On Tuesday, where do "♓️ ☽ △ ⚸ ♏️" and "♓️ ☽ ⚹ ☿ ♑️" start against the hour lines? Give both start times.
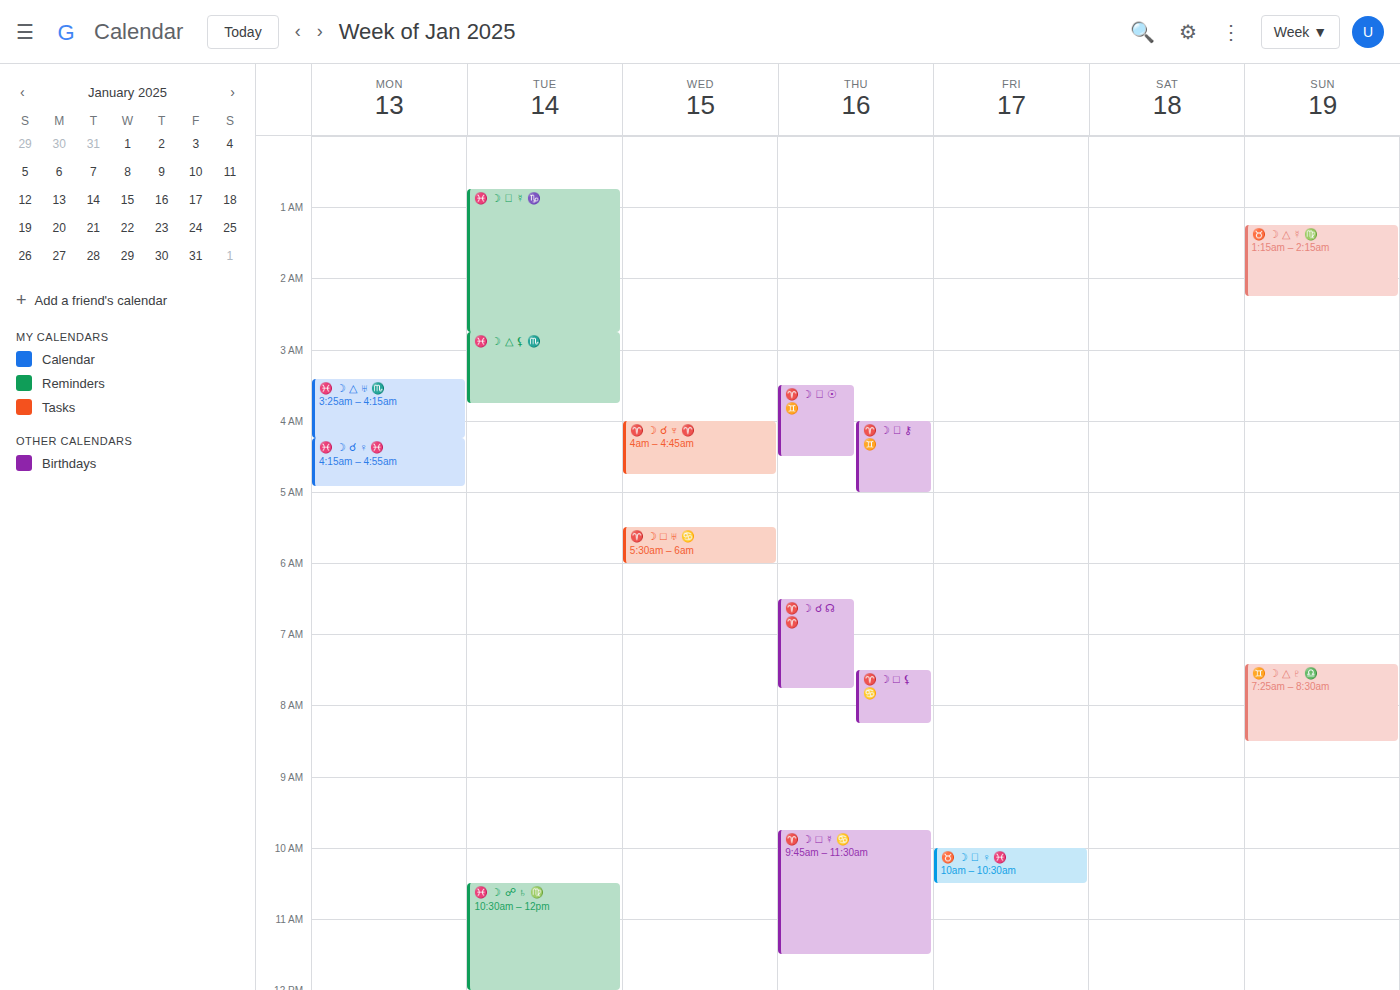
"♓️ ☽ △ ⚸ ♏️": 2:45 AM, neither: three quarters of the way from the 2 AM line to the 3 AM line. "♓️ ☽ ⚹ ☿ ♑️": 12:45 AM, neither: three quarters of the way from the 12 AM line to the 1 AM line.